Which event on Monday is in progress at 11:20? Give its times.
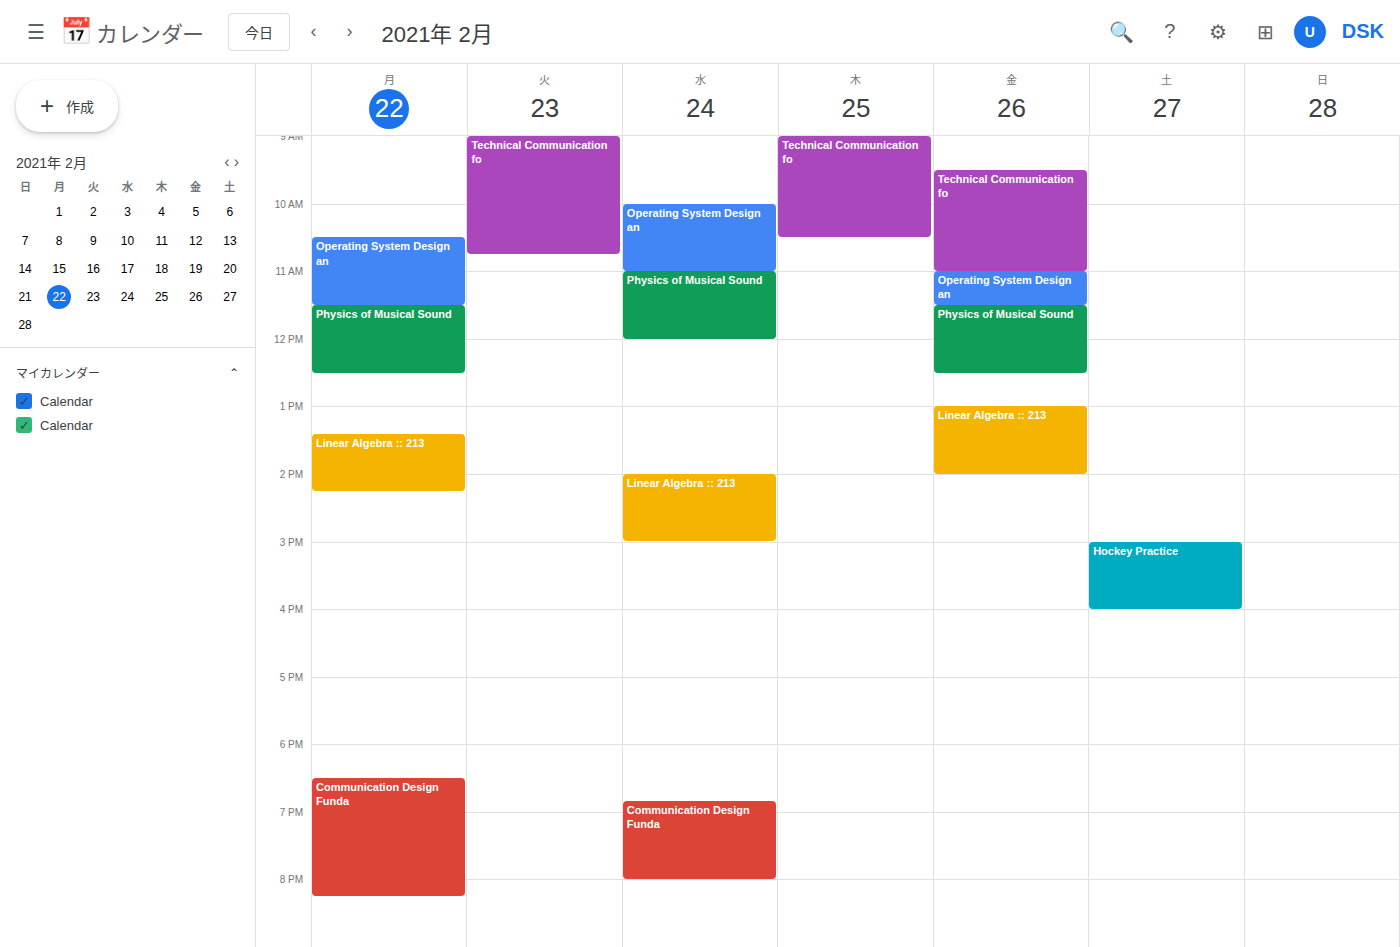
"Operating System Design an", 10:30 to 11:30